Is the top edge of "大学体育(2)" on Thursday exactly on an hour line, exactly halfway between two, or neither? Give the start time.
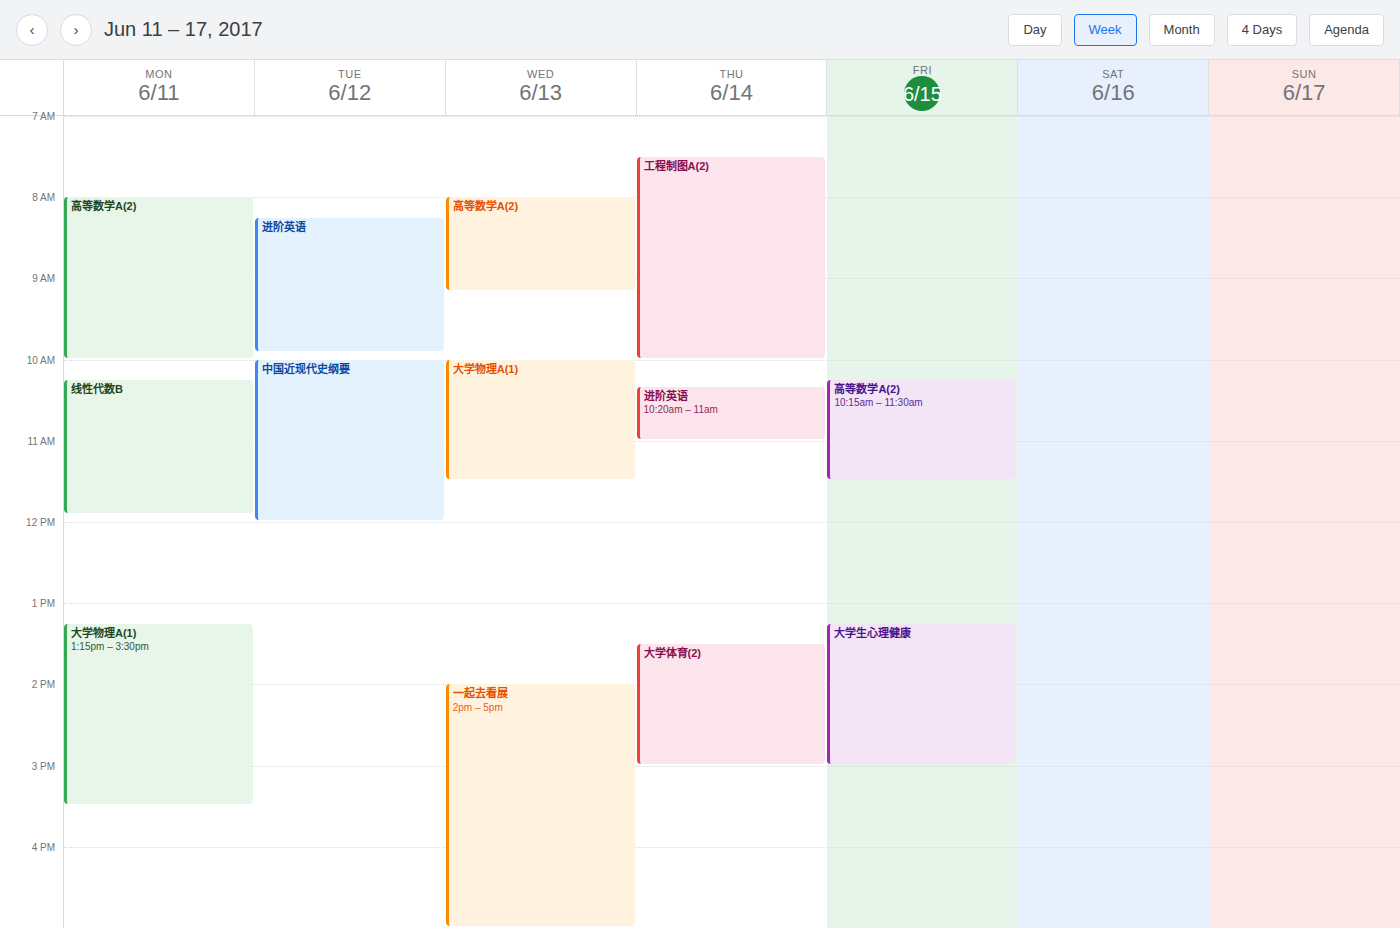
1:30 PM -- halfway between the 1 PM and 2 PM lines.